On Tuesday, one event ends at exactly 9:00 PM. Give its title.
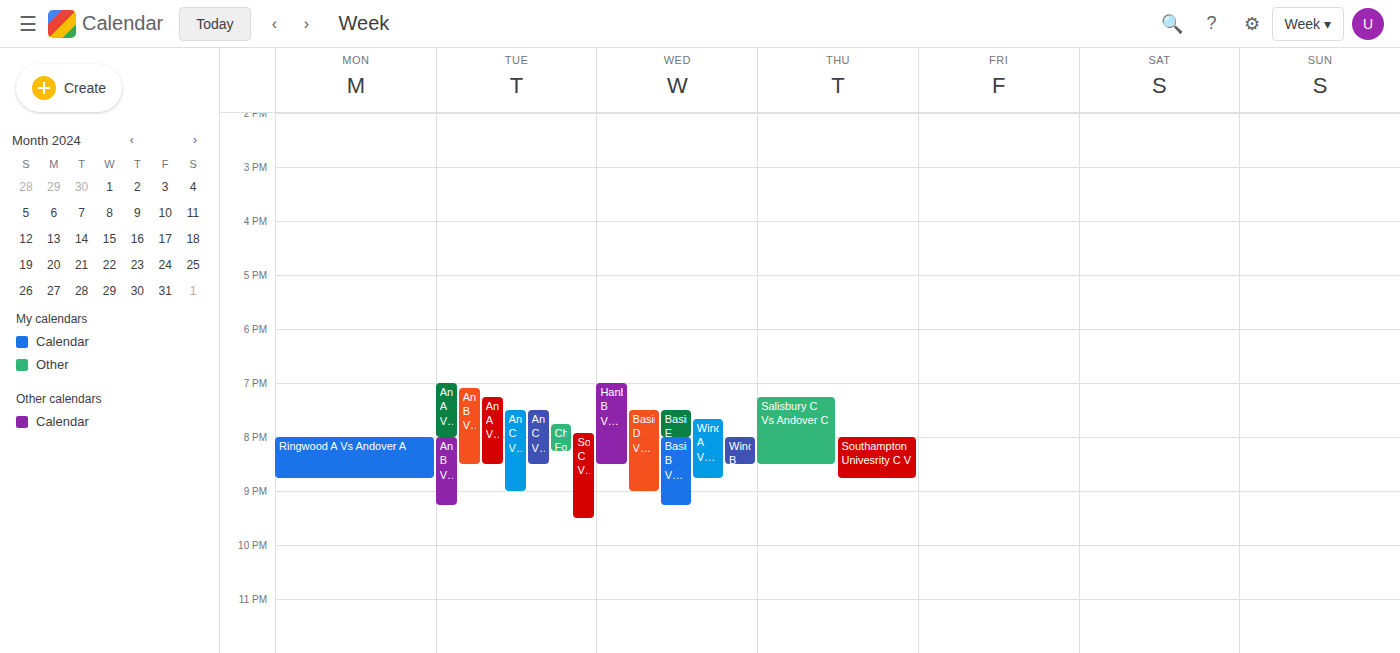
"Andover C Vs Basingstoke E"